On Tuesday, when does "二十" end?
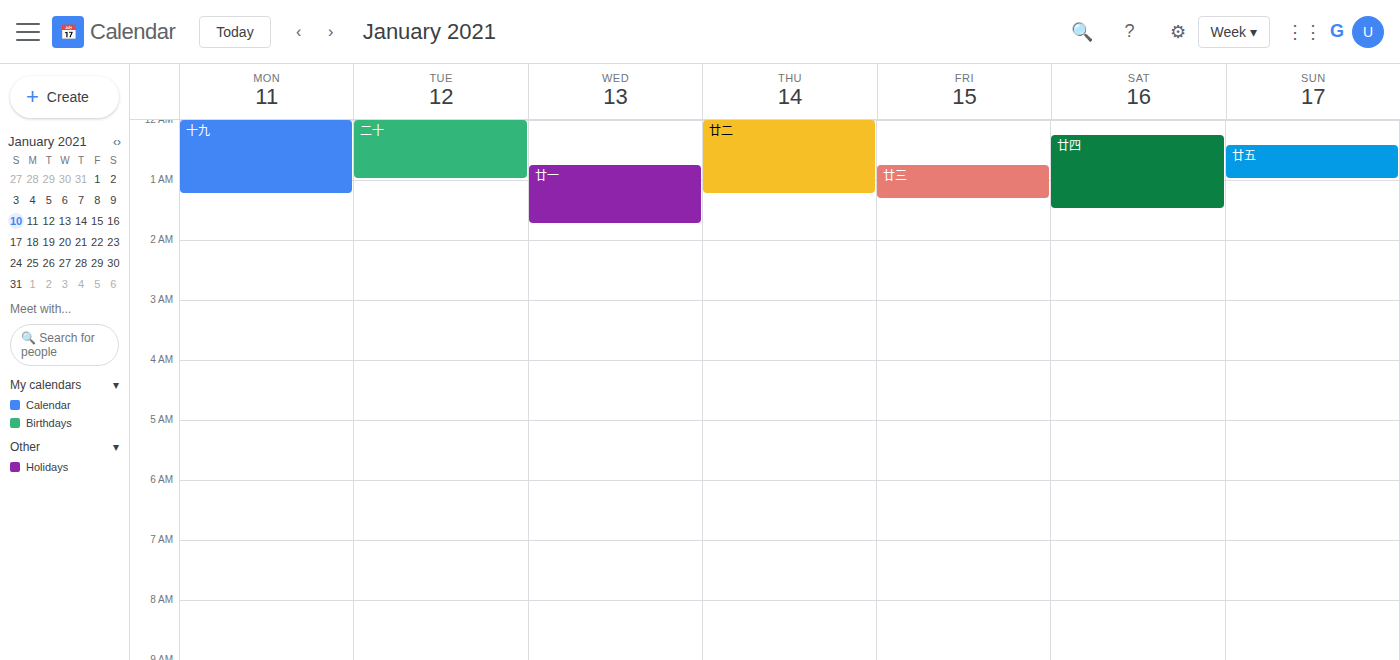
1:00 AM